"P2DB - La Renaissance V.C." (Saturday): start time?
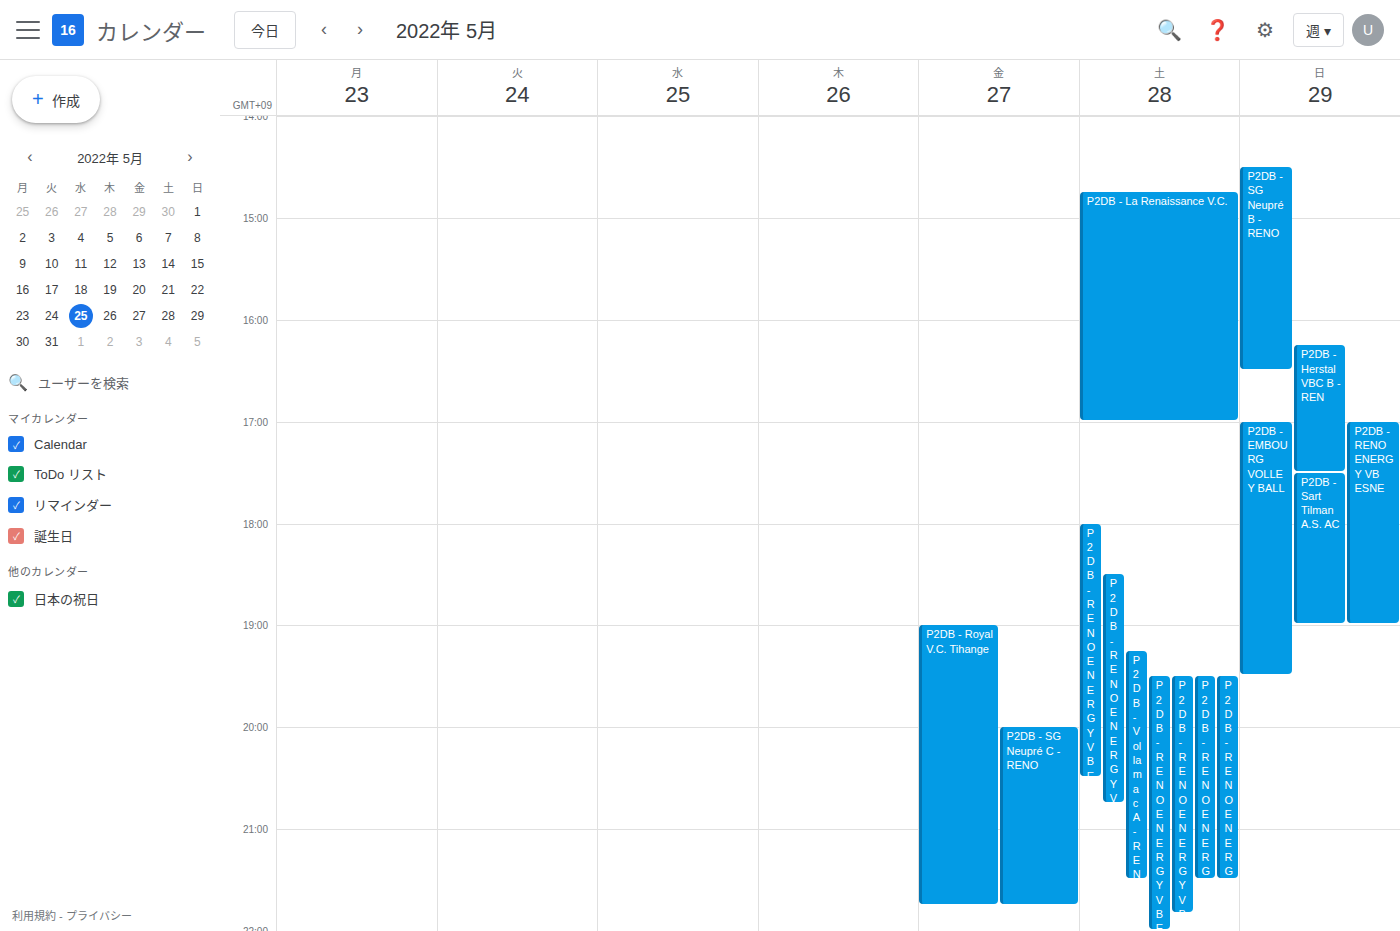
14:45